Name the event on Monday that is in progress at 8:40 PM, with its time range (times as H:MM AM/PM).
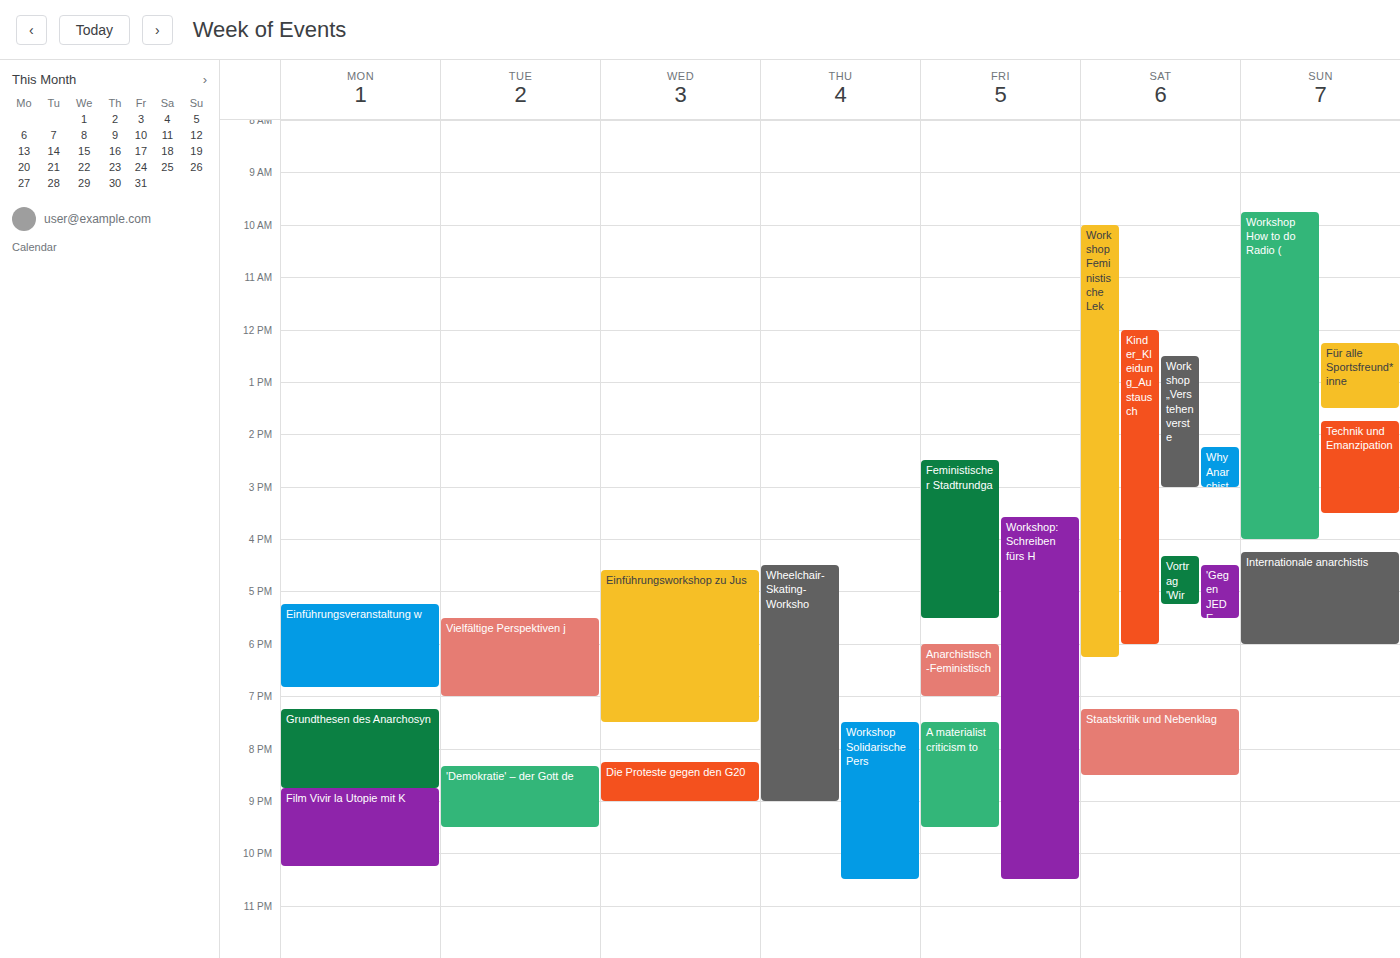
"Grundthesen des Anarchosyn", 7:15 PM to 8:45 PM